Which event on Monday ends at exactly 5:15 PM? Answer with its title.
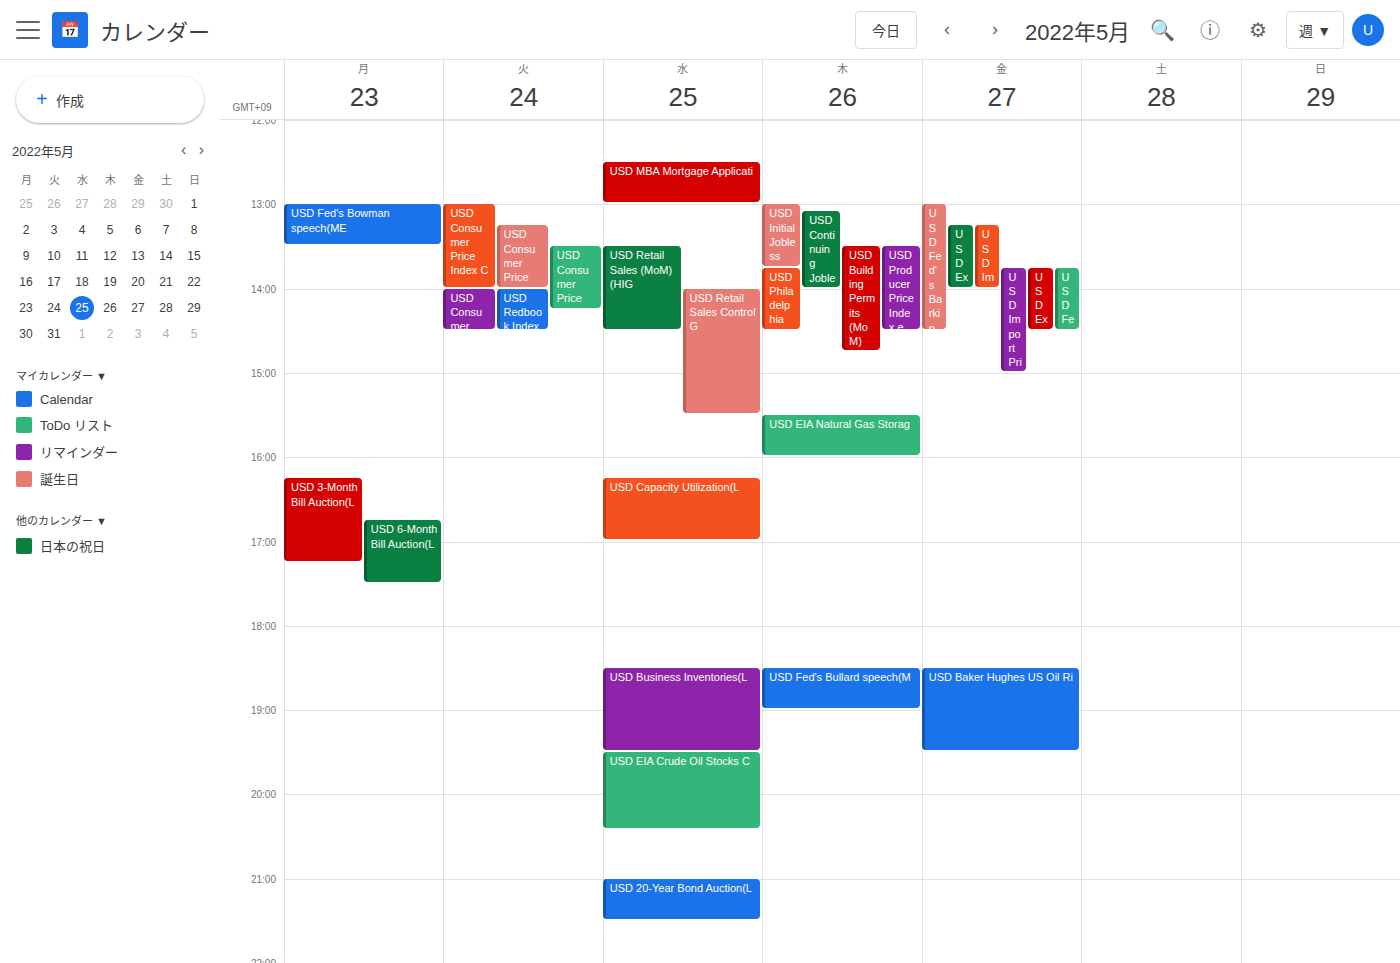
"USD 3-Month Bill Auction(L"